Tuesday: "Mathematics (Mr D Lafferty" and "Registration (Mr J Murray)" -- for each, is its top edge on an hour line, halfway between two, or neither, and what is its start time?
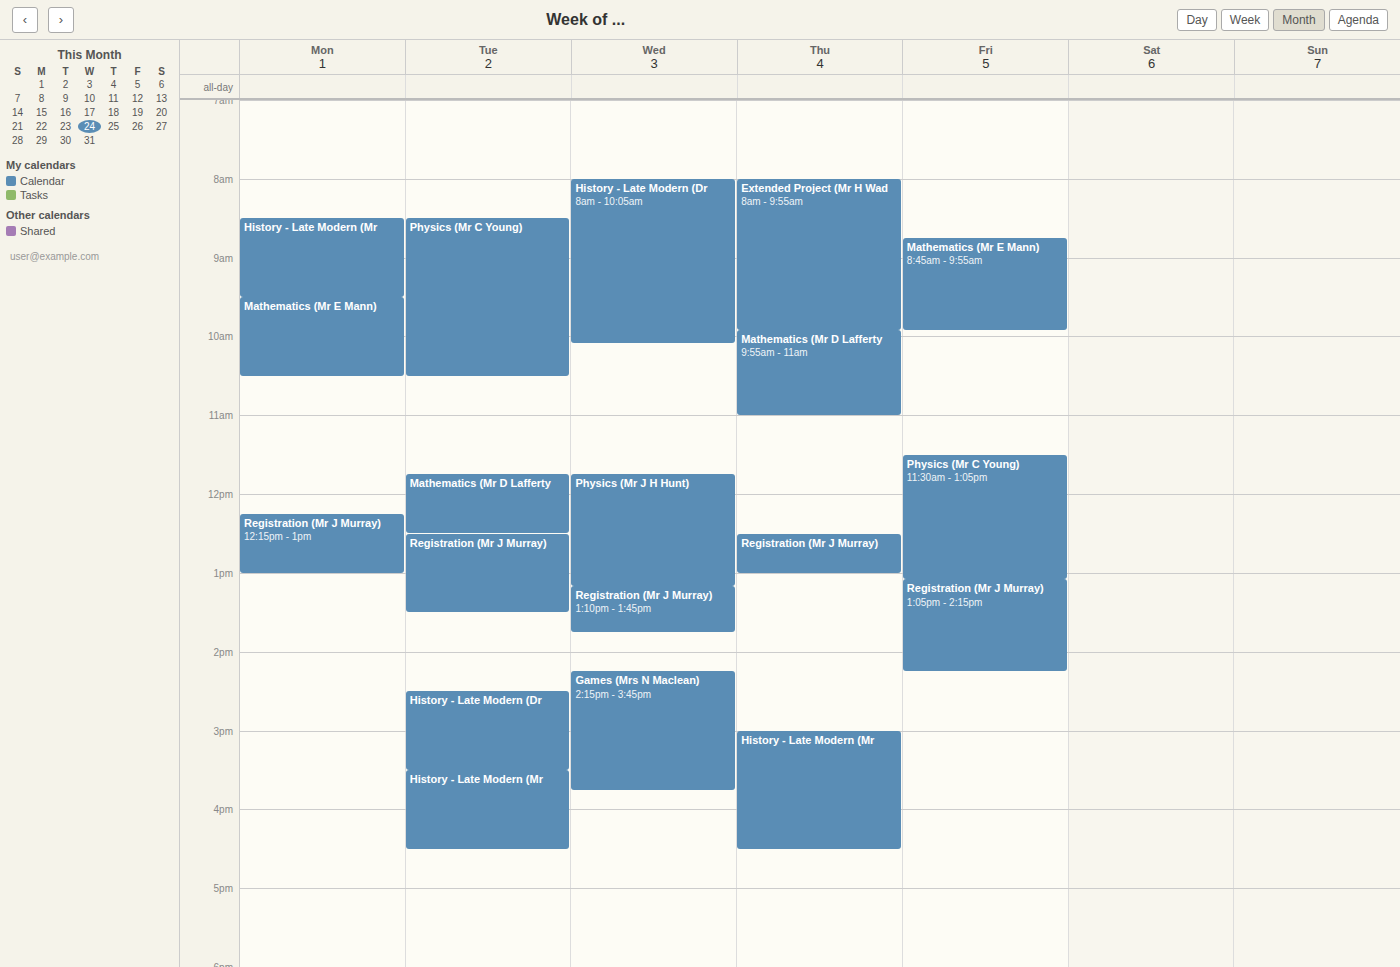
"Mathematics (Mr D Lafferty": 11:45 AM, neither: three quarters of the way from the 11 AM line to the 12 PM line. "Registration (Mr J Murray)": 12:30 PM, halfway between the 12 PM and 1 PM lines.